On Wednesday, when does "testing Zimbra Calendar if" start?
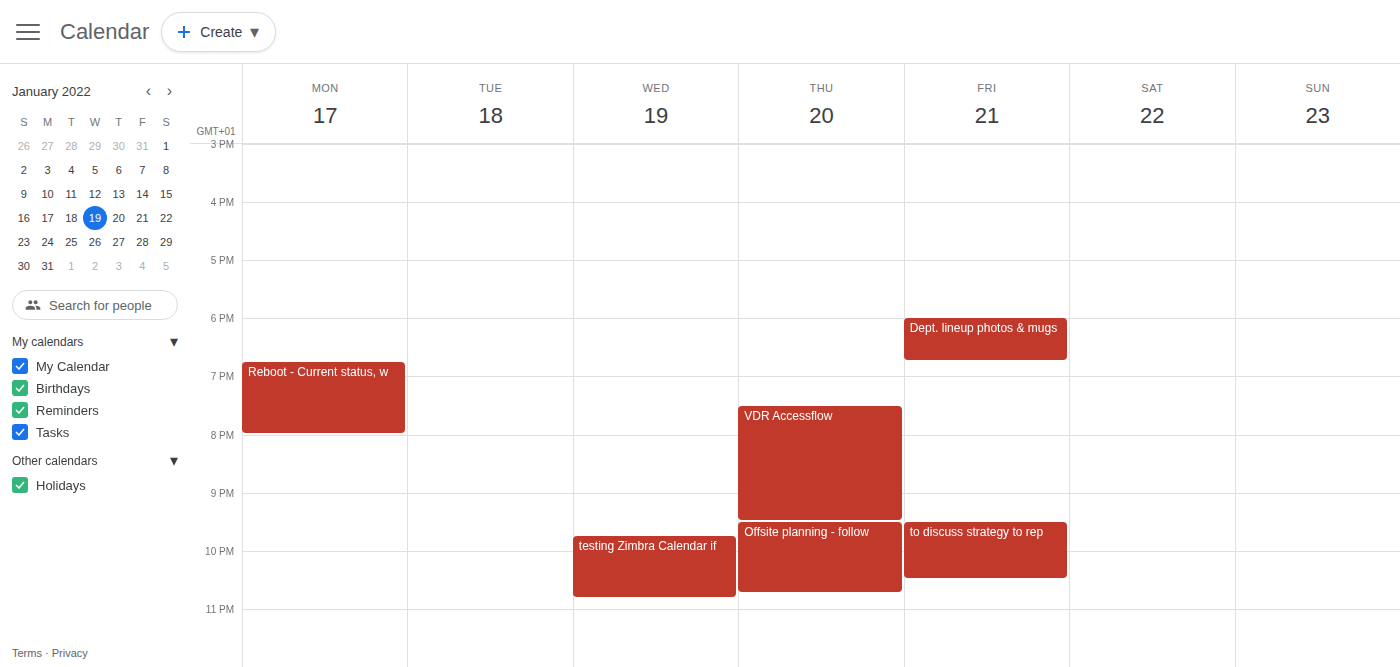
9:45 PM